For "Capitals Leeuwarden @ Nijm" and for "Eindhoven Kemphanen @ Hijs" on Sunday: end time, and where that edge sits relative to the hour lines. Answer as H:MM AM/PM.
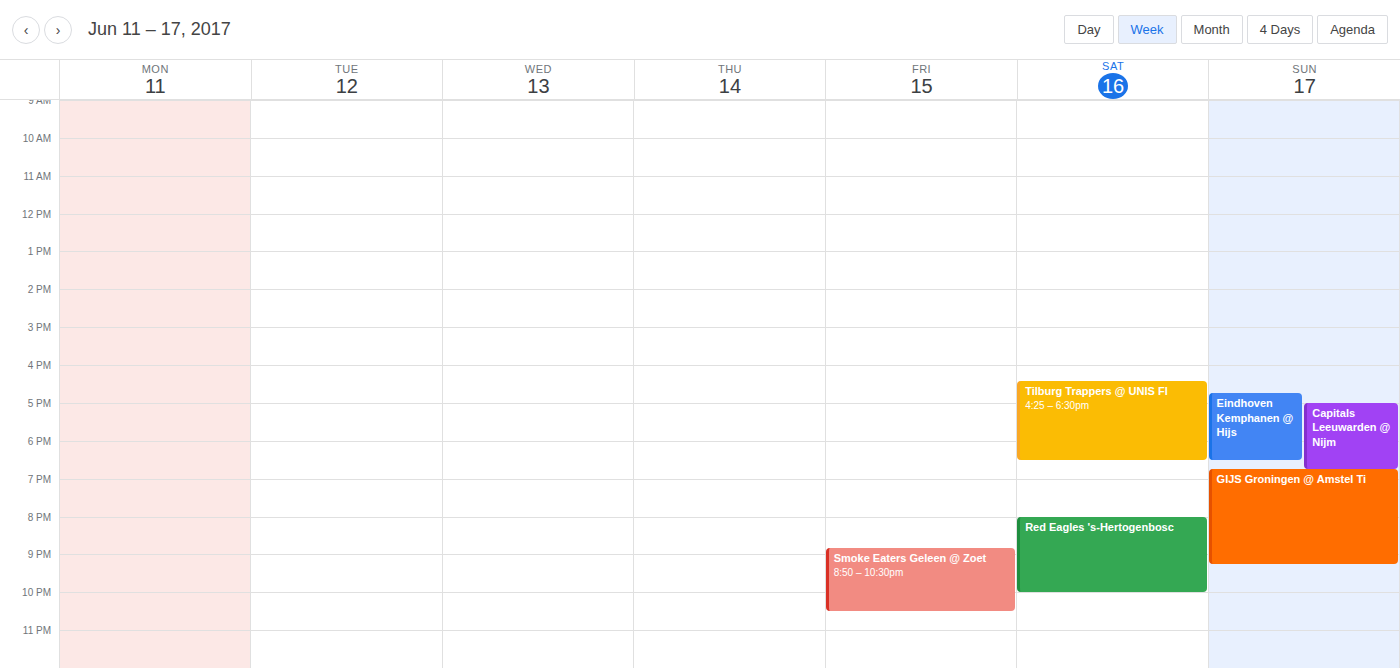
"Capitals Leeuwarden @ Nijm": 6:45 PM, neither: three quarters of the way from the 6 PM line to the 7 PM line. "Eindhoven Kemphanen @ Hijs": 6:30 PM, halfway between the 6 PM and 7 PM lines.